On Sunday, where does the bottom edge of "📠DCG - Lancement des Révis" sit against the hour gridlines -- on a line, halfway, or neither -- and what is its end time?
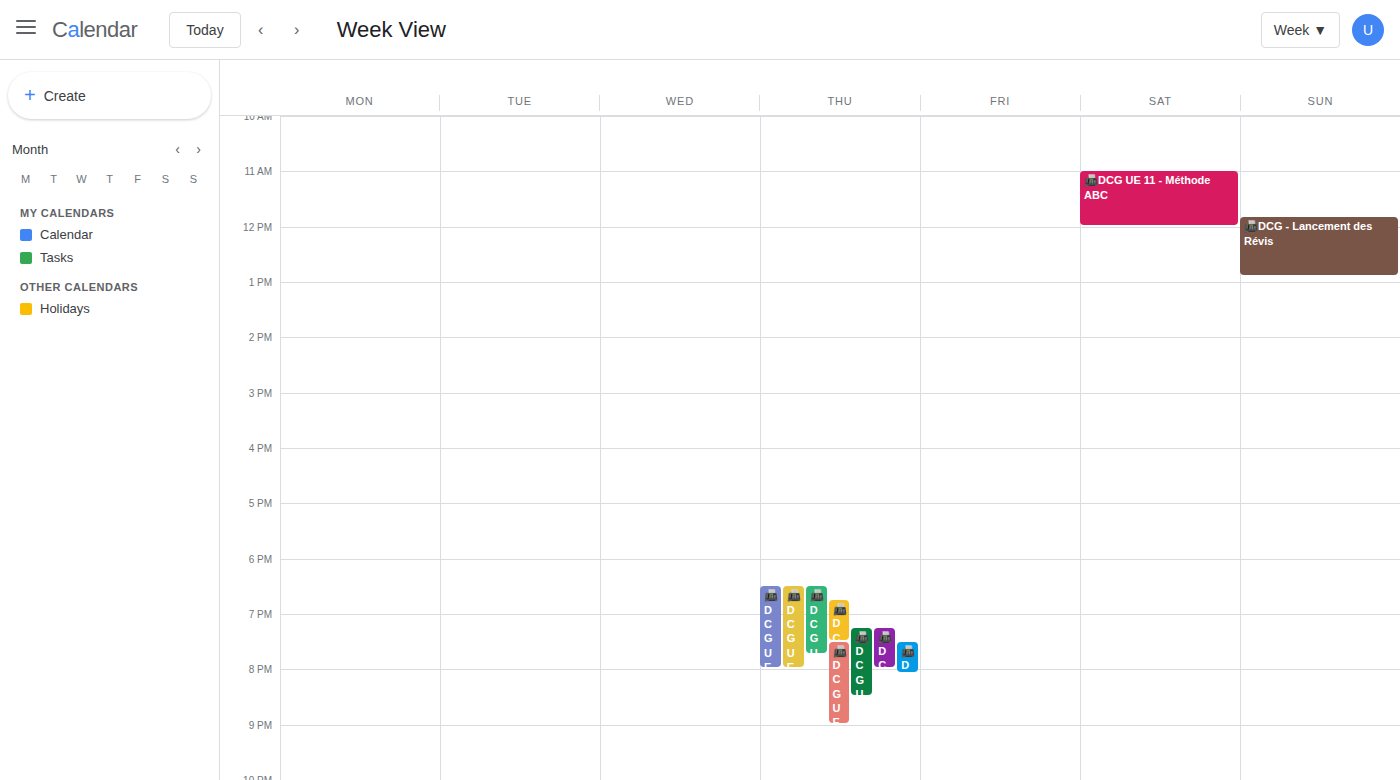
12:55 PM -- neither: 55 minutes below the 12 PM line and 5 minutes above the 1 PM line.